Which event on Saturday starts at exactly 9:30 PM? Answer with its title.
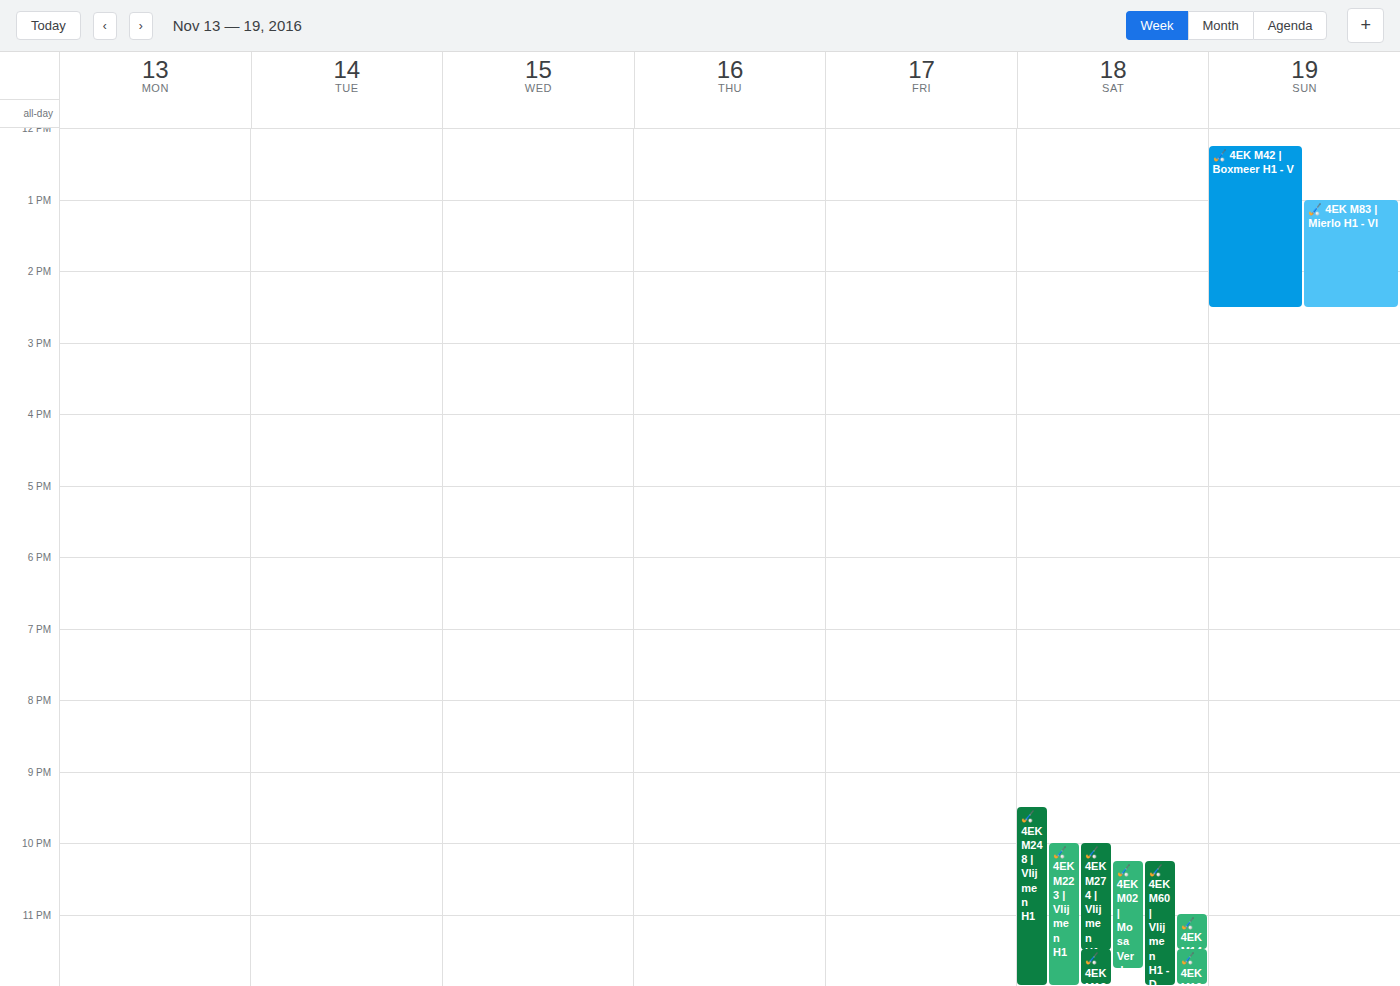
"🏑 4EK M248 | Vlijmen H1"